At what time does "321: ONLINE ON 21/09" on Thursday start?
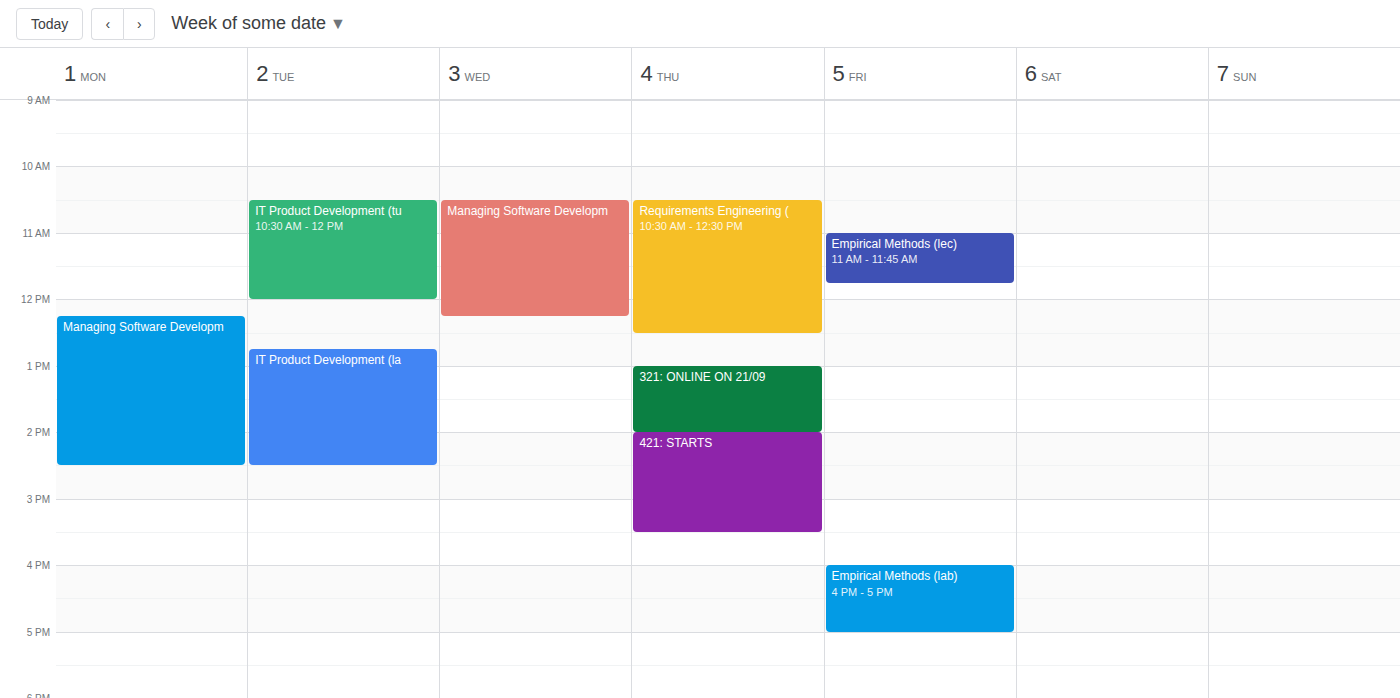
13:00